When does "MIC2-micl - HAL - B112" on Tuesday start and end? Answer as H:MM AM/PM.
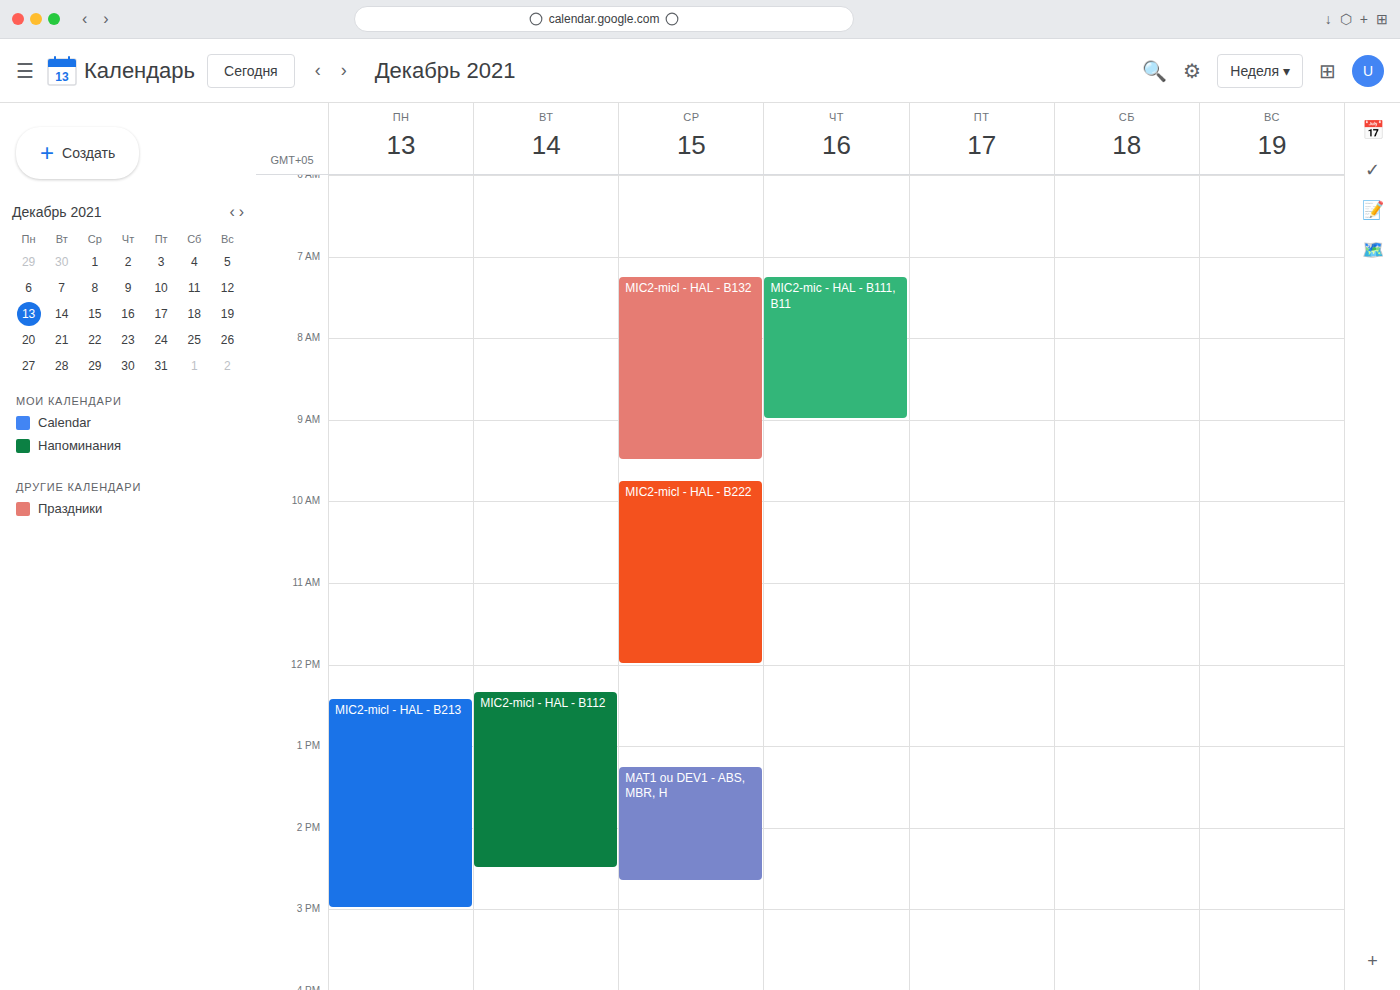
12:20 PM to 2:30 PM